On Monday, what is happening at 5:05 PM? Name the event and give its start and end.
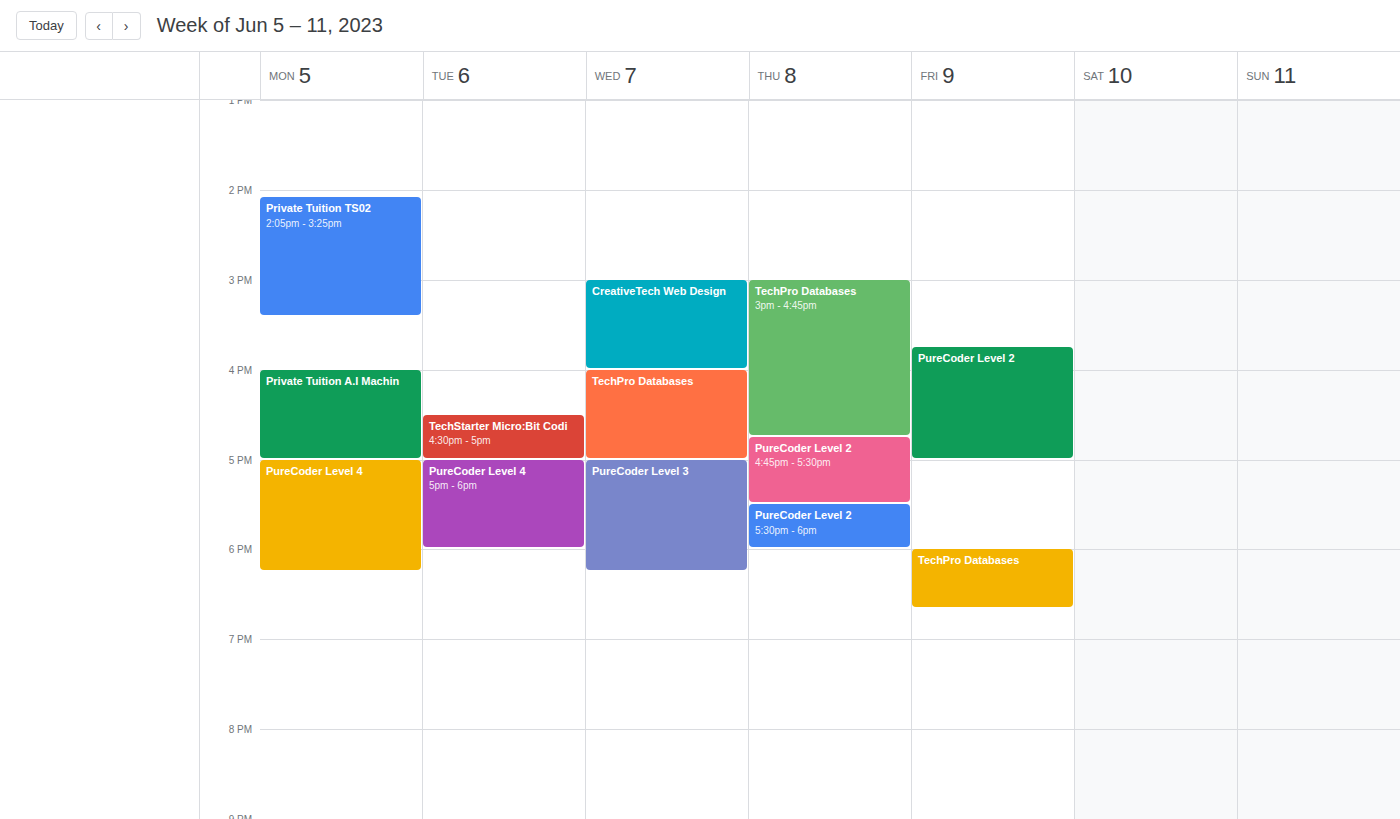
"PureCoder Level 4", 5:00 PM to 6:15 PM